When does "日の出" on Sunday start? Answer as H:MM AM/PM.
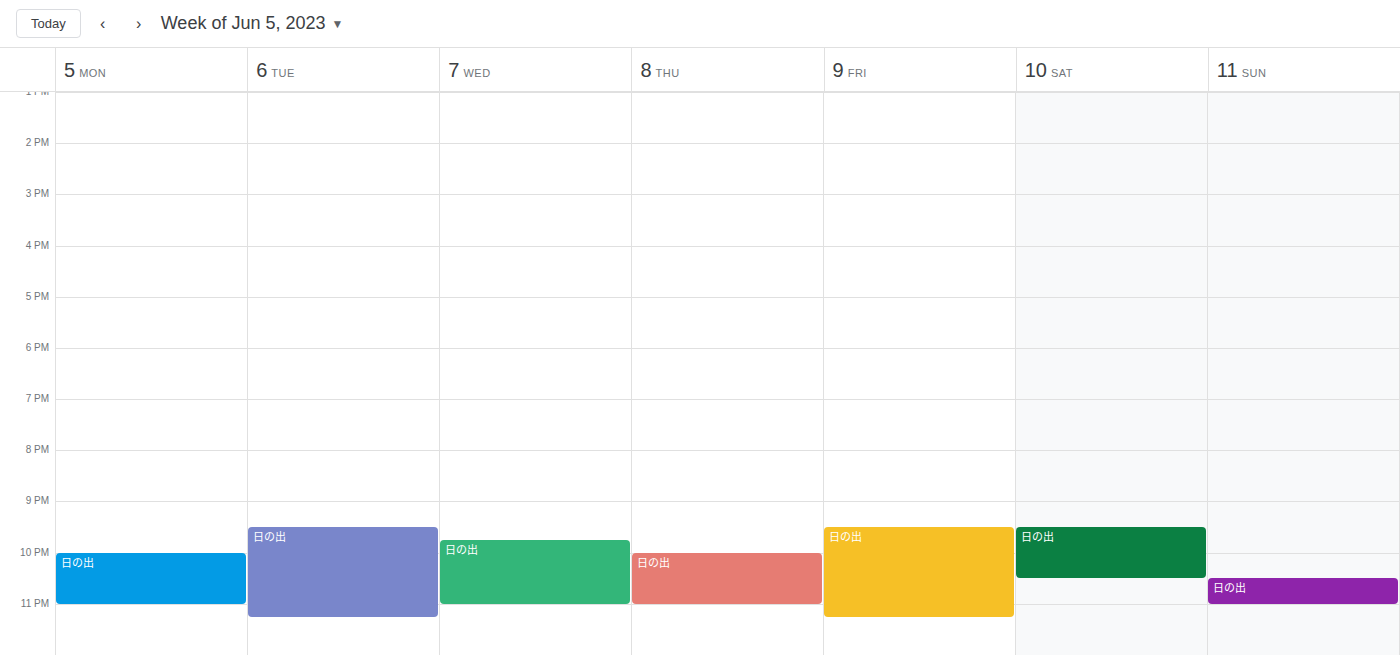
10:30 PM